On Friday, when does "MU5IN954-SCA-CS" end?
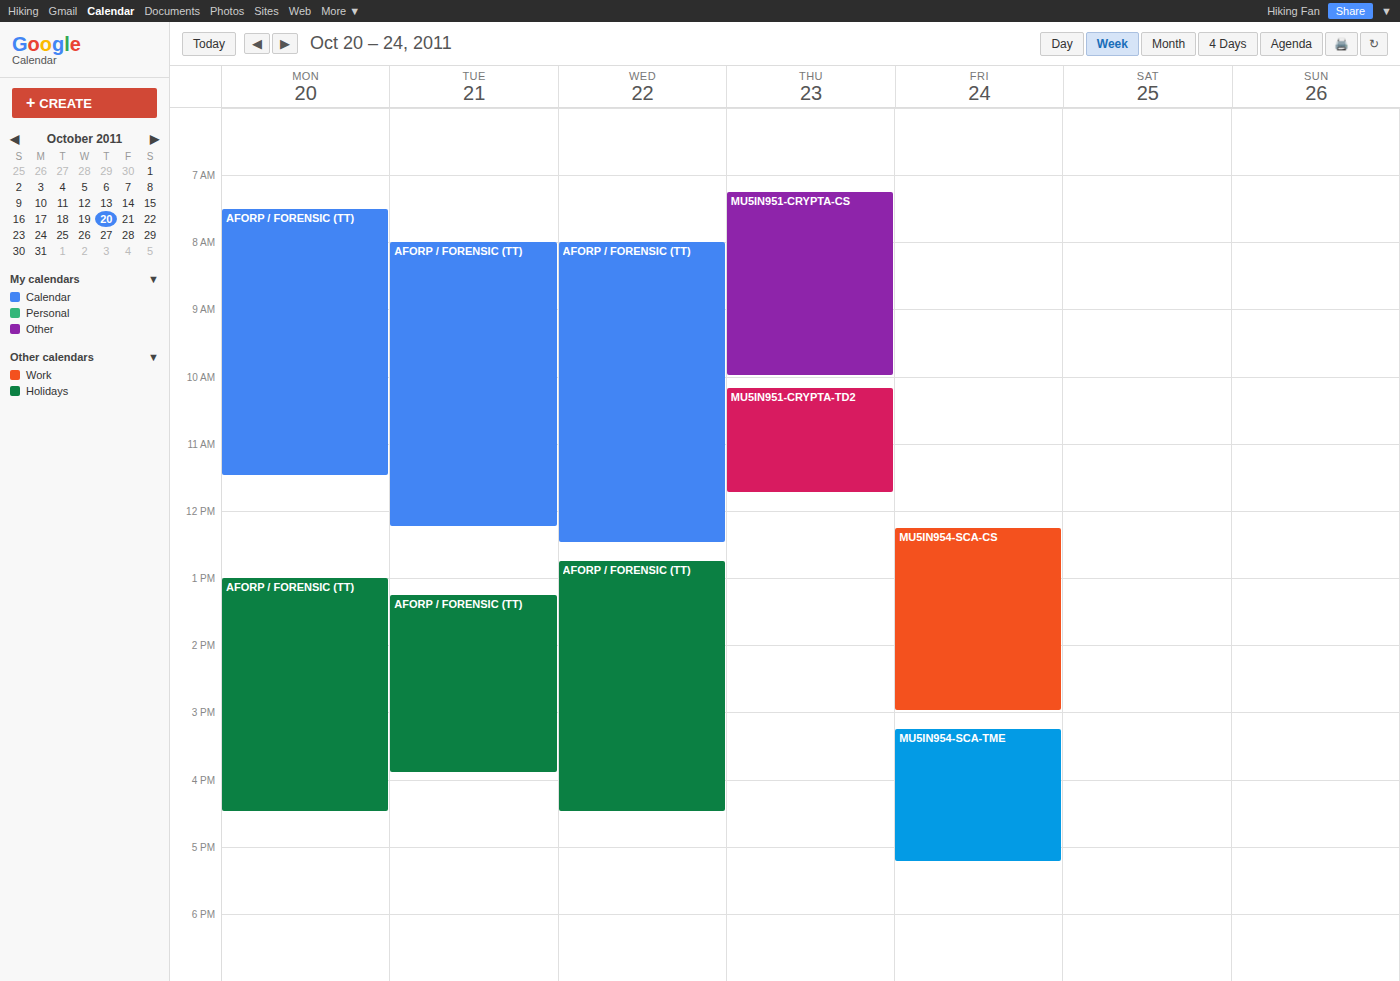
3:00 PM